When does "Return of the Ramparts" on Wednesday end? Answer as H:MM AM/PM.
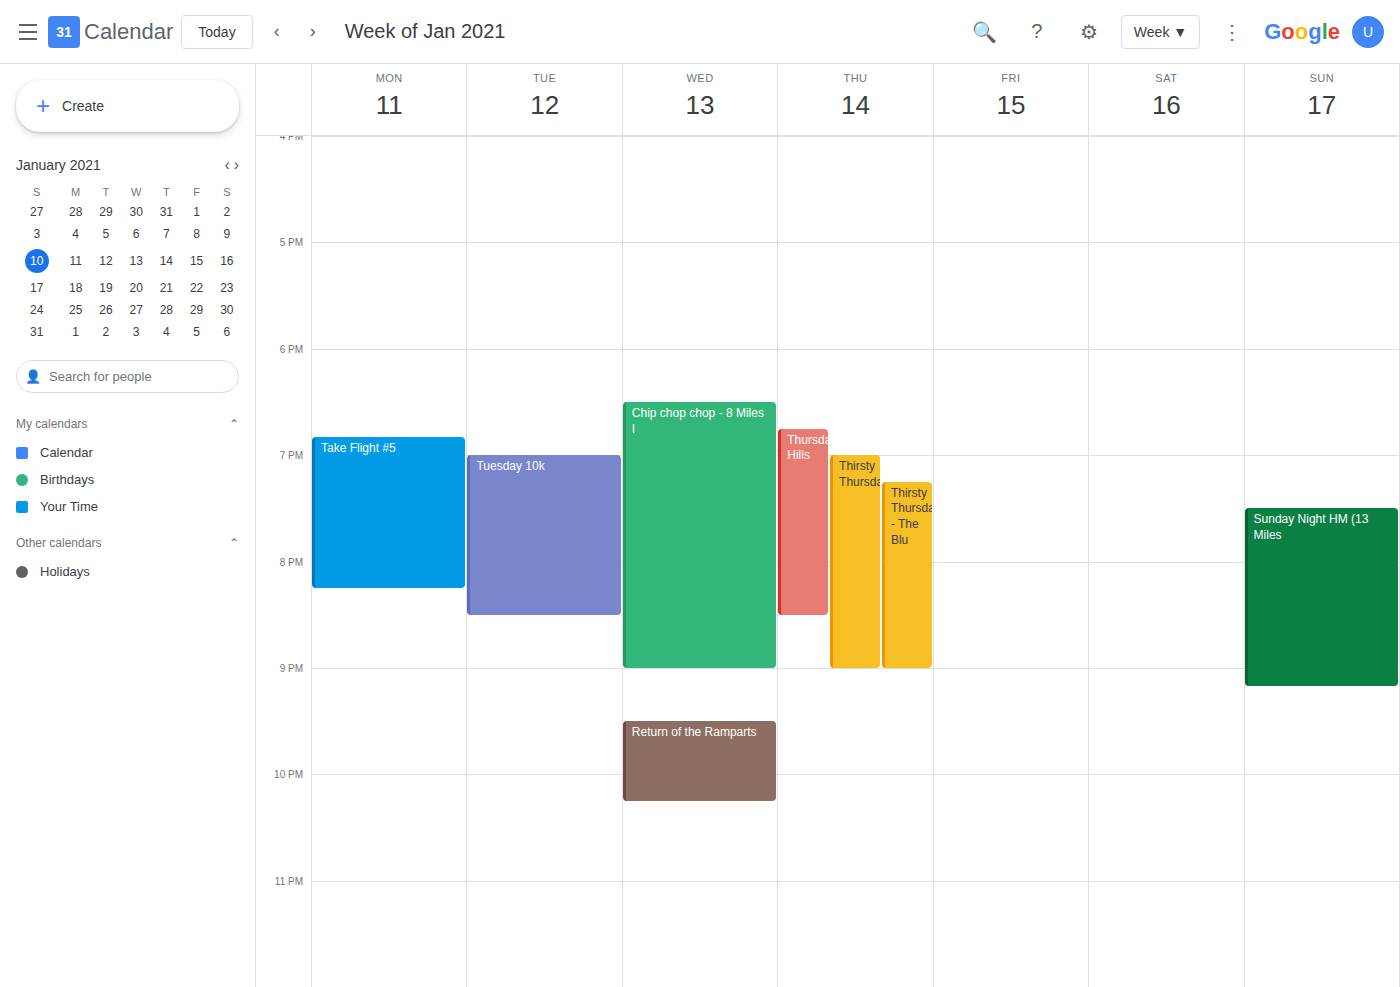
10:15 PM